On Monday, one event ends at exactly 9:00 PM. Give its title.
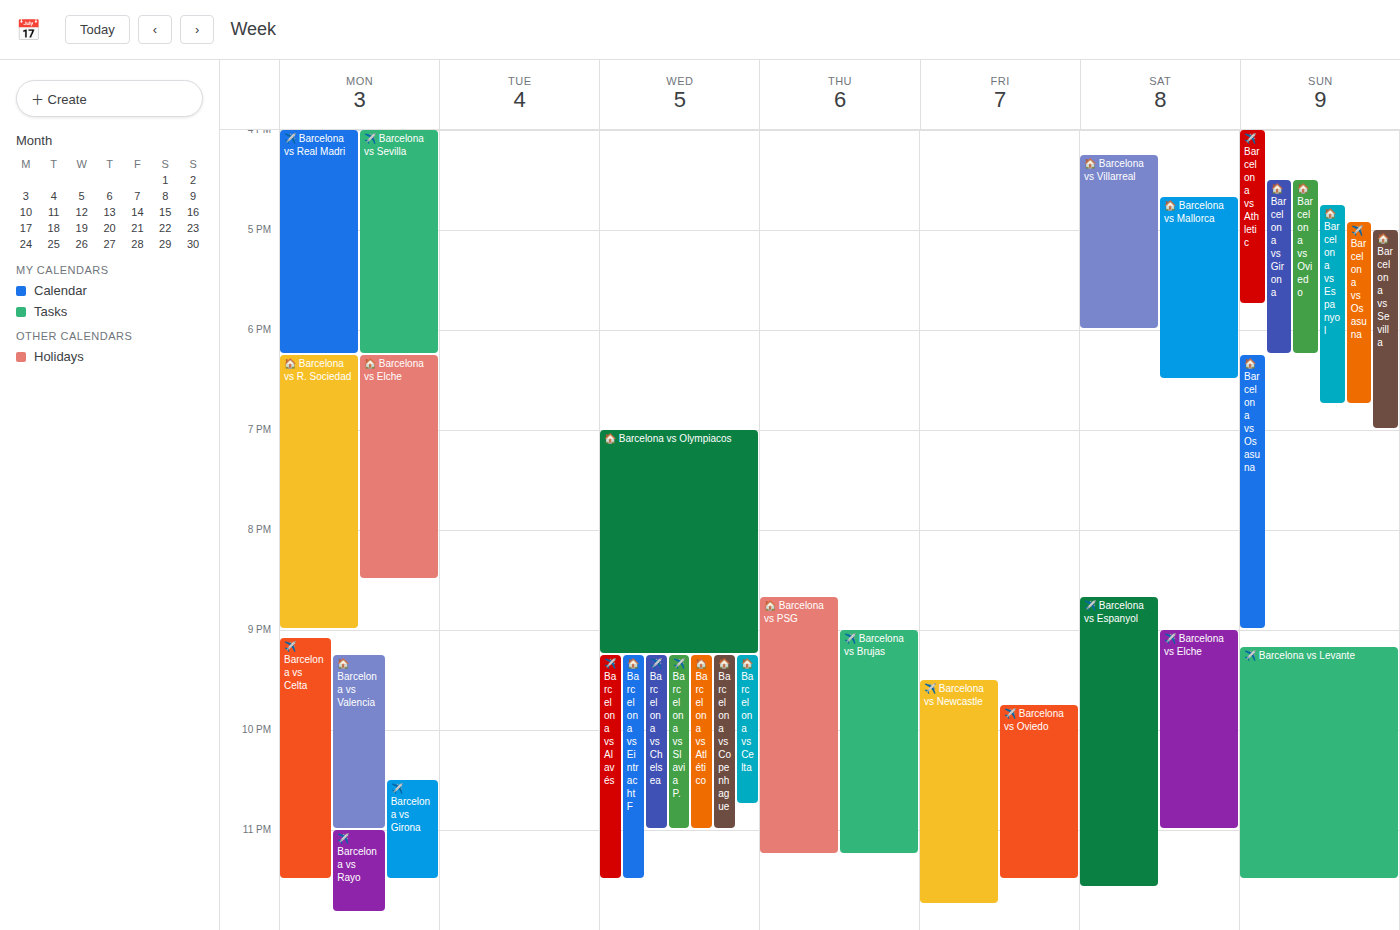
"🏠 Barcelona vs R. Sociedad"